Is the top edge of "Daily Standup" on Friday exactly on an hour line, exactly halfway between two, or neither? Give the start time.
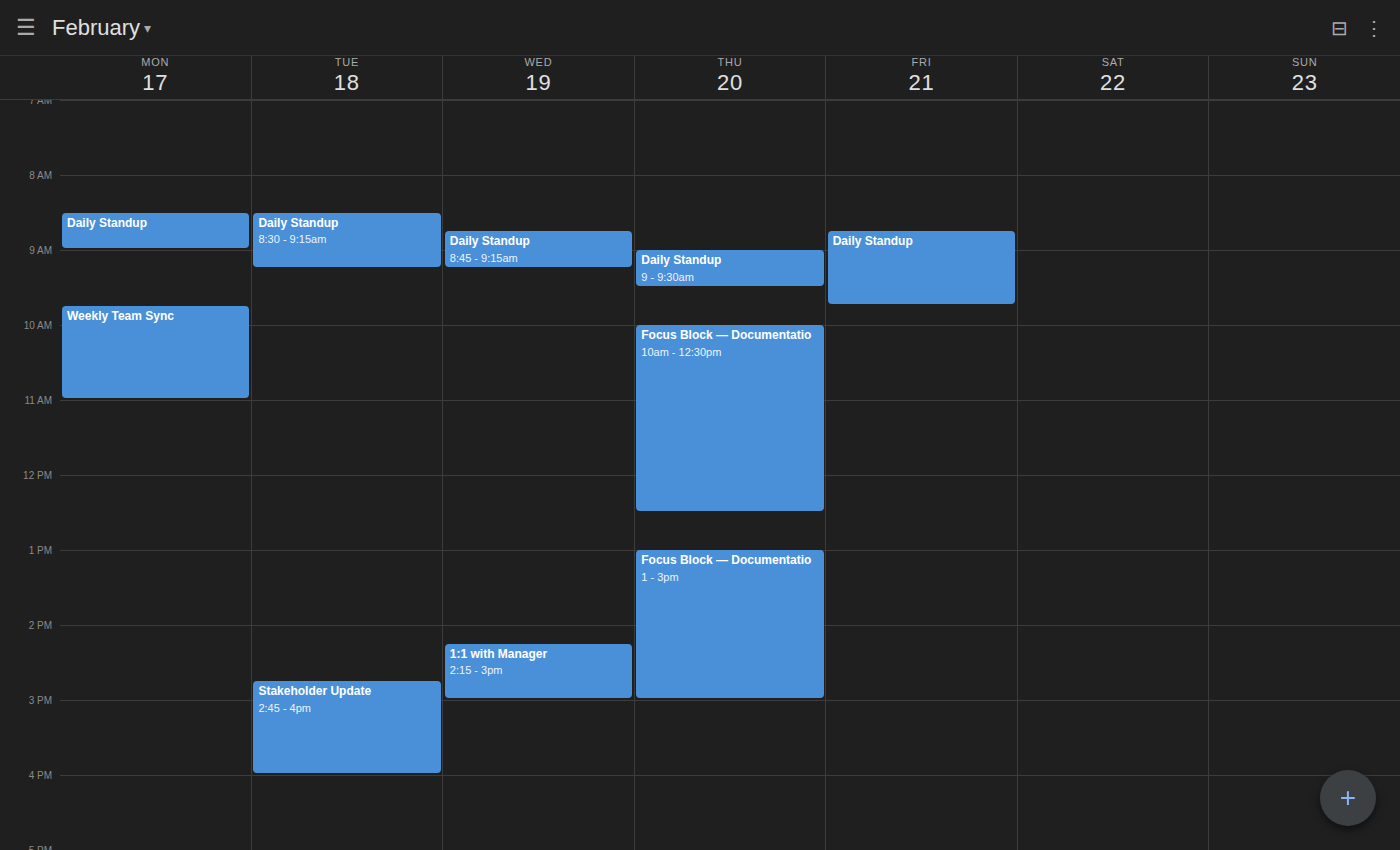
8:45 AM -- neither: three quarters of the way from the 8 AM line to the 9 AM line.